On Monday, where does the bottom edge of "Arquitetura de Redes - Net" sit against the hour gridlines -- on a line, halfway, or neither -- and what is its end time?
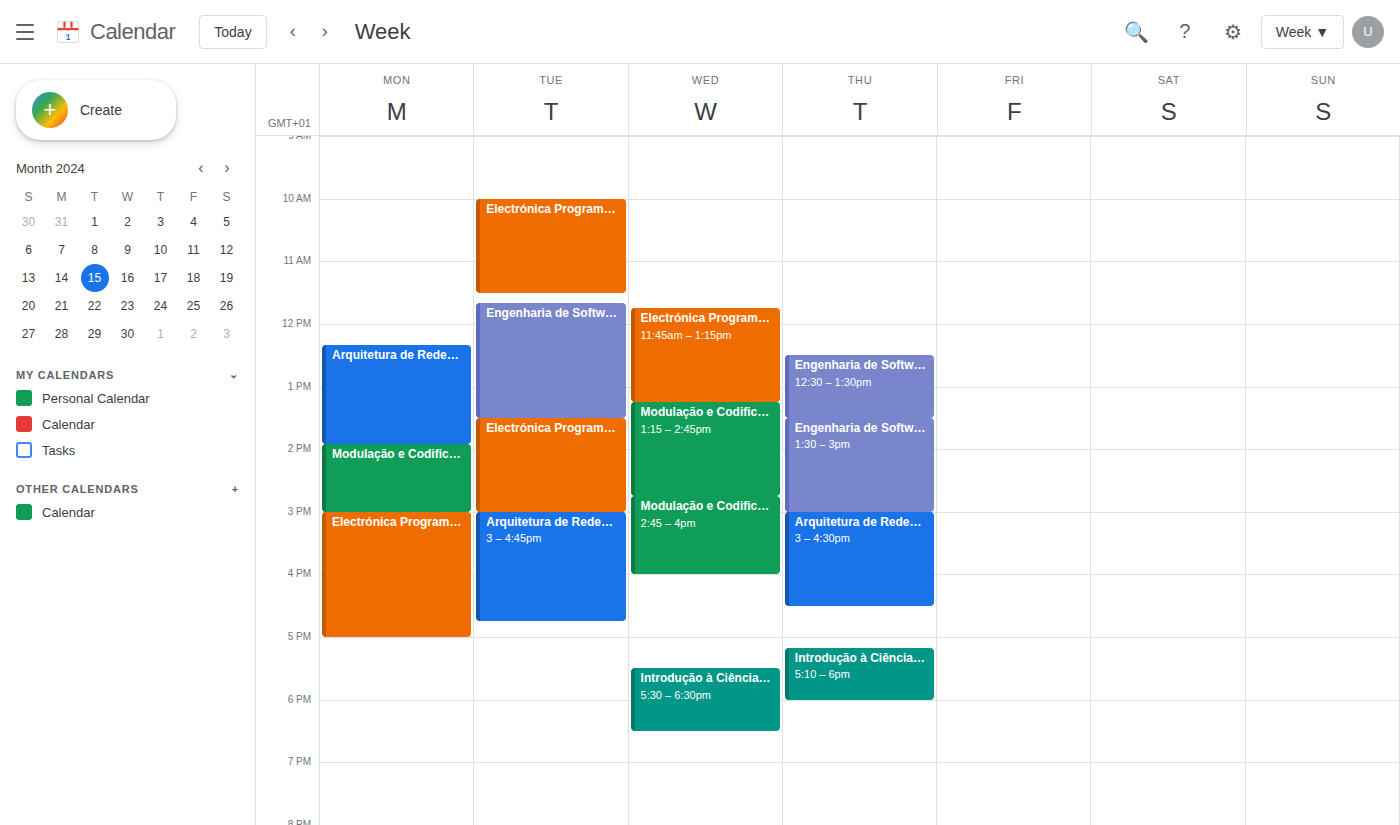
1:55 PM -- neither: 55 minutes below the 1 PM line and 5 minutes above the 2 PM line.